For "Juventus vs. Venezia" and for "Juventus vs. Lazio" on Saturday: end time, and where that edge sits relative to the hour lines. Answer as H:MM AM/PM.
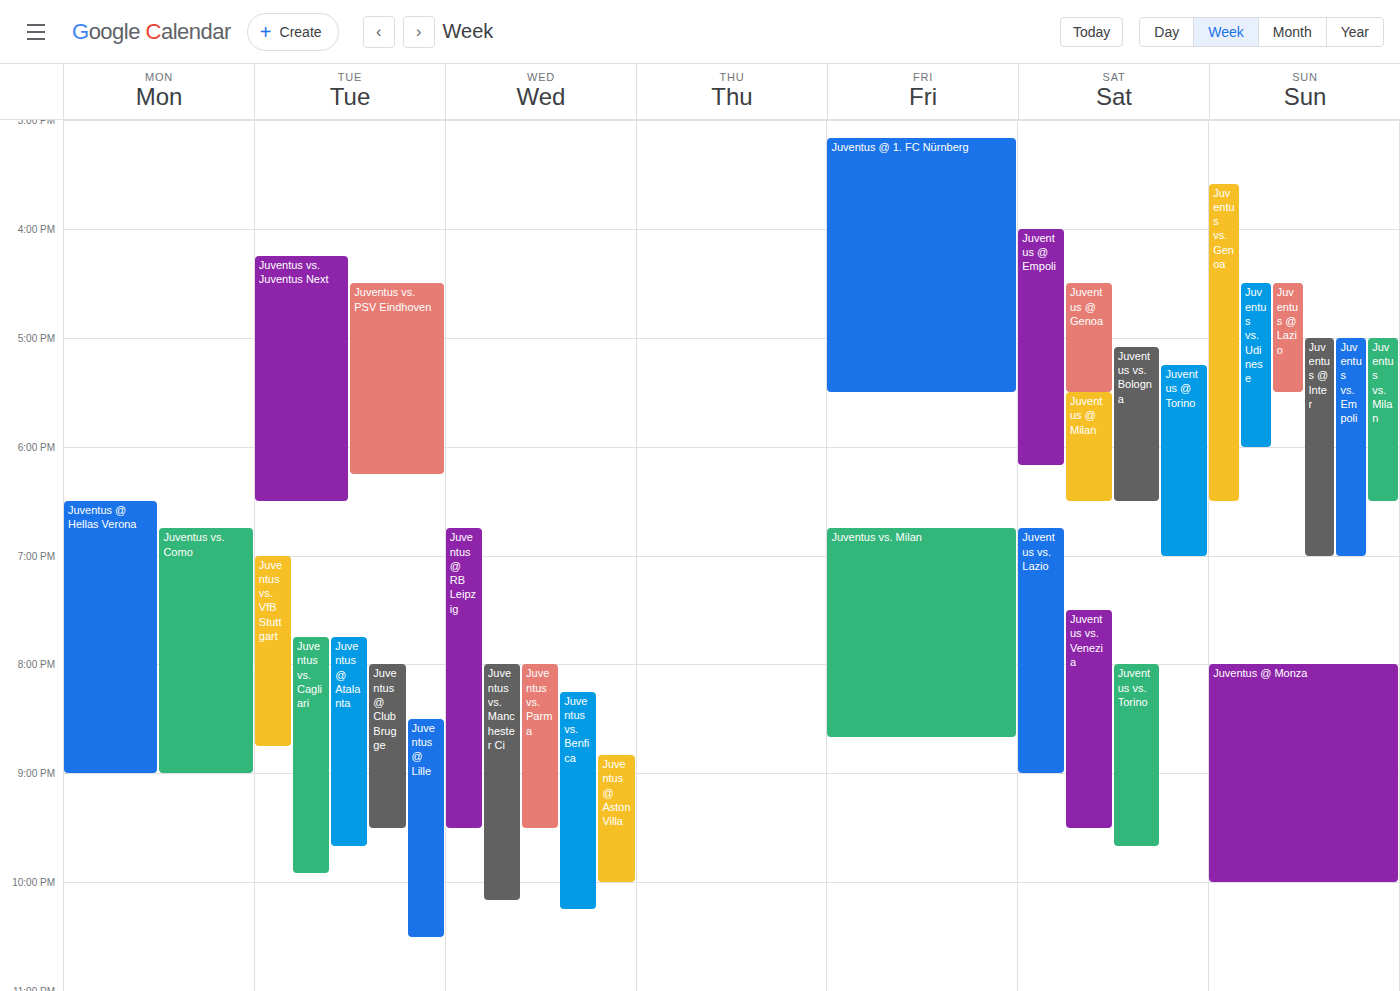
"Juventus vs. Venezia": 9:30 PM, halfway between the 9 PM and 10 PM lines. "Juventus vs. Lazio": 9:00 PM, exactly on the 9 PM line.